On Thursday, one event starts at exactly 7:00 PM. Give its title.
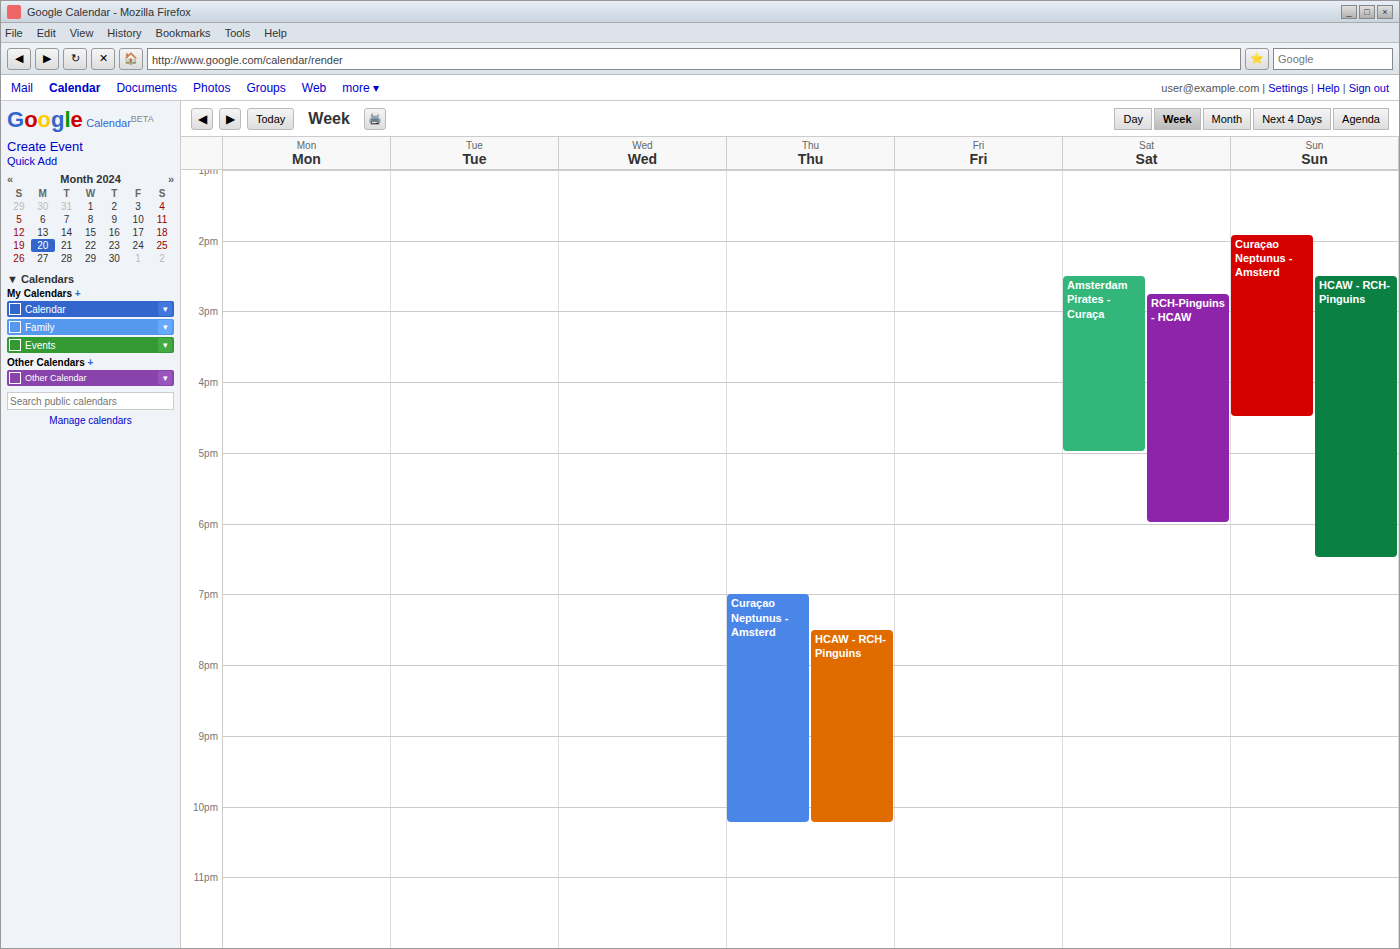
"Curaçao Neptunus - Amsterd"